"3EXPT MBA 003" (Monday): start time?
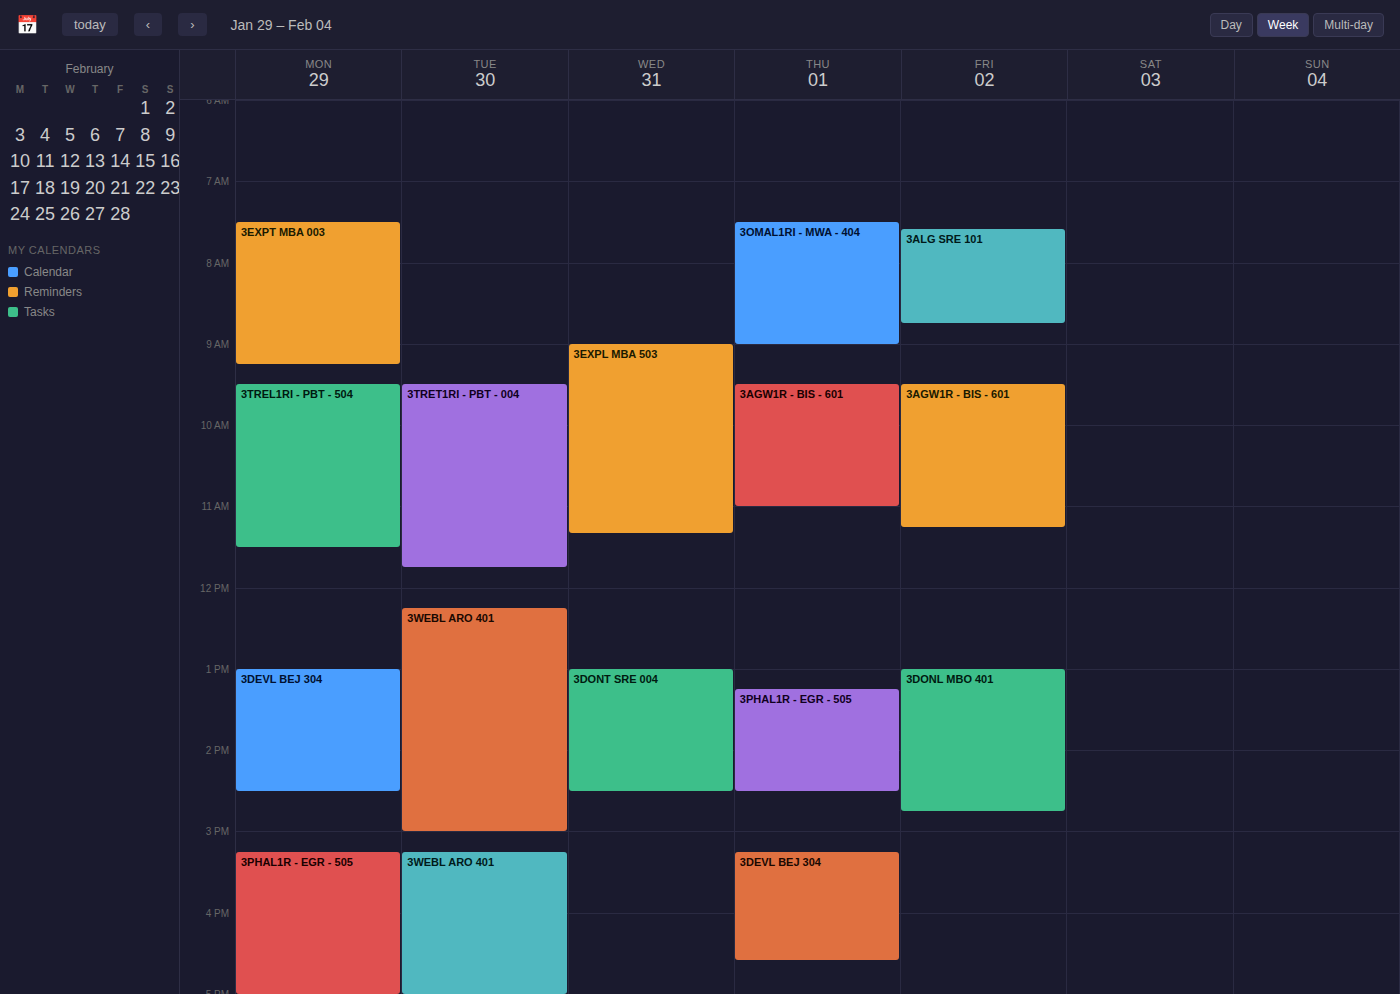
7:30 AM